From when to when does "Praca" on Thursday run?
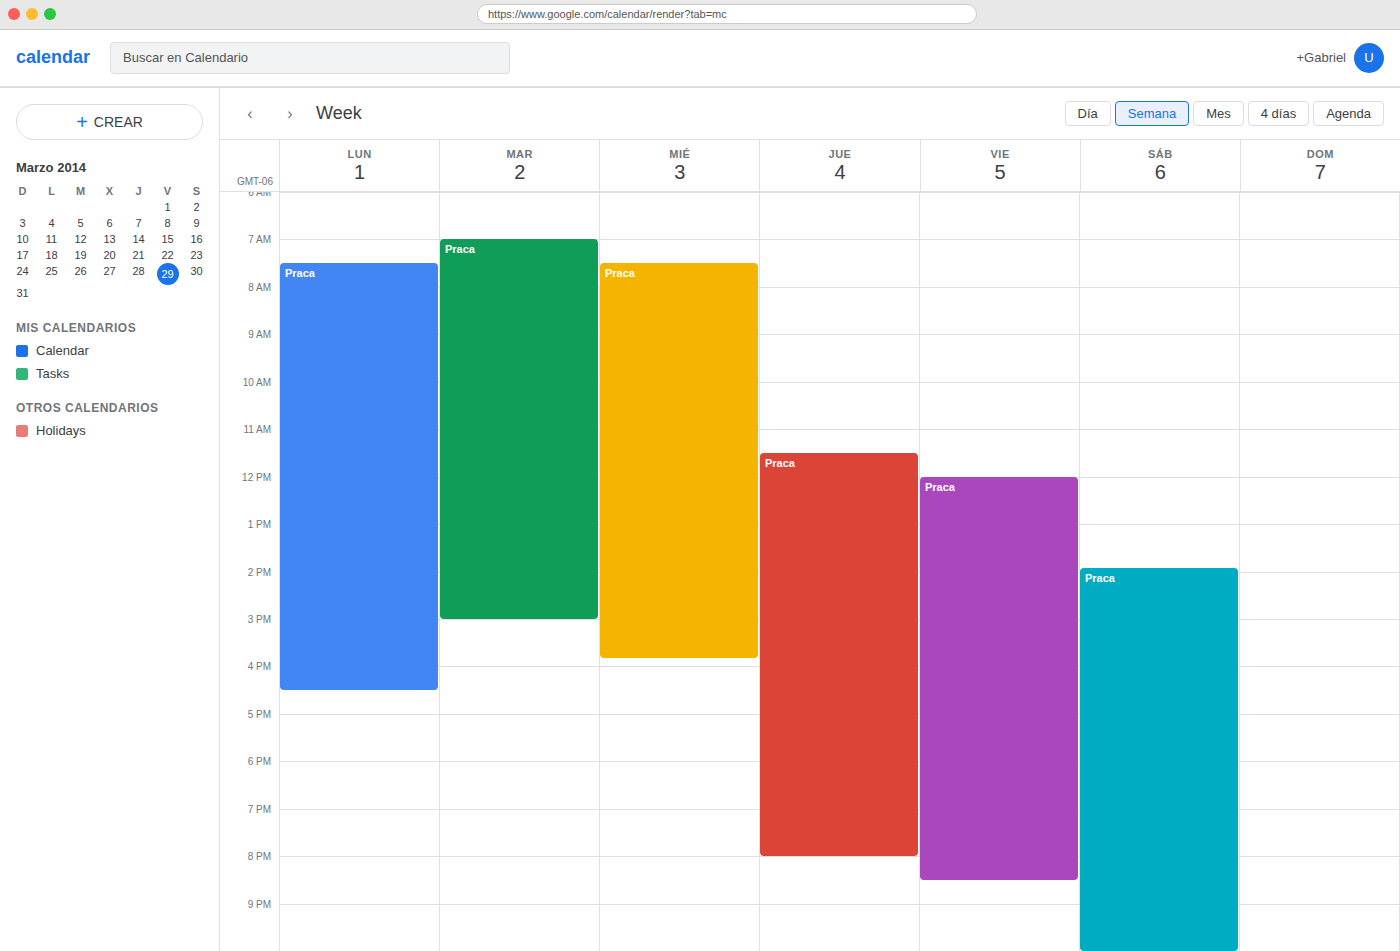
11:30 AM to 8:00 PM